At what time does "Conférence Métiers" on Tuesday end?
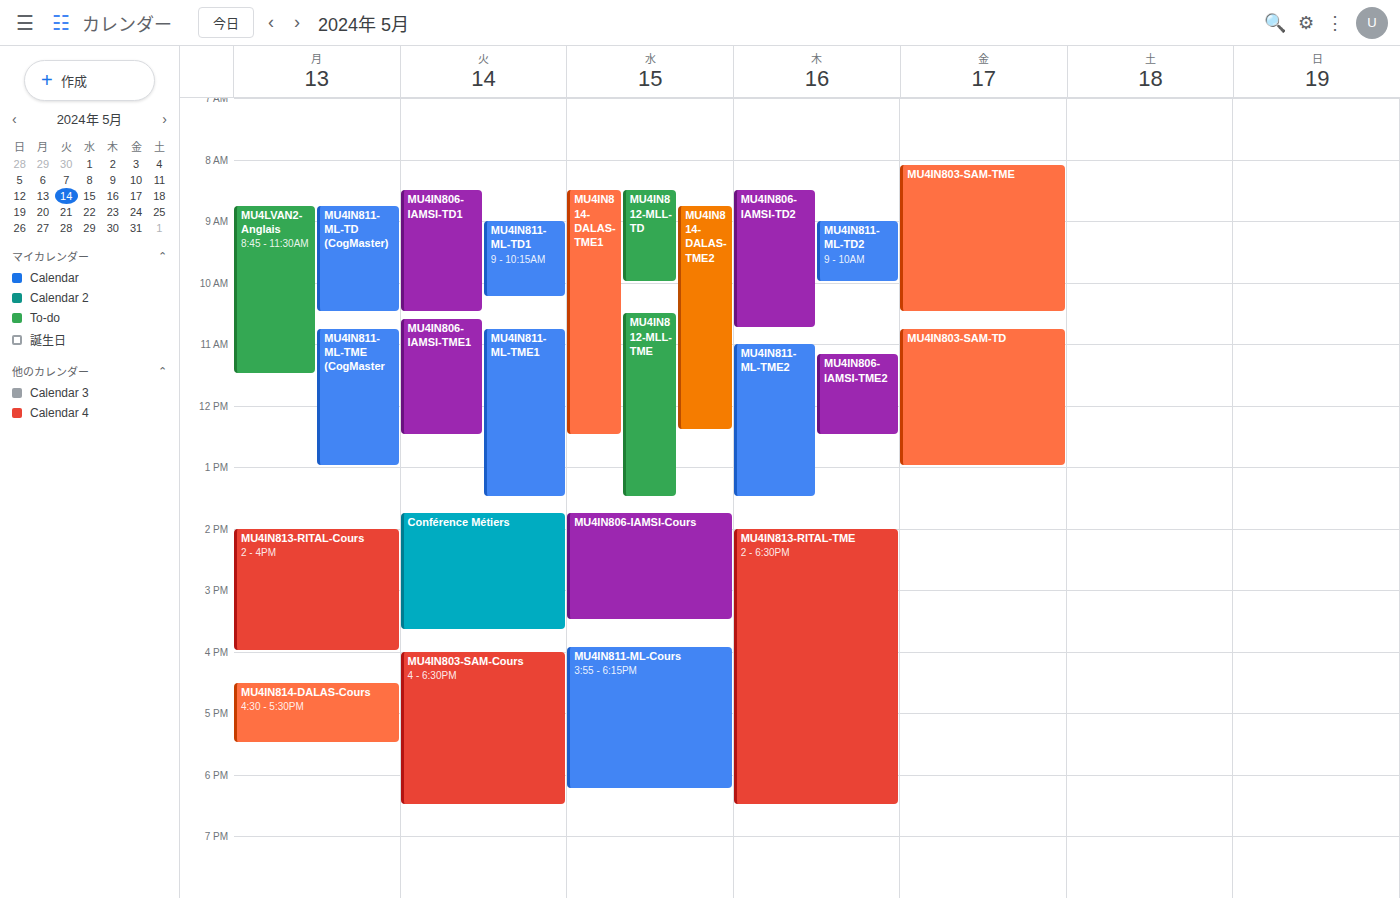
3:40 PM